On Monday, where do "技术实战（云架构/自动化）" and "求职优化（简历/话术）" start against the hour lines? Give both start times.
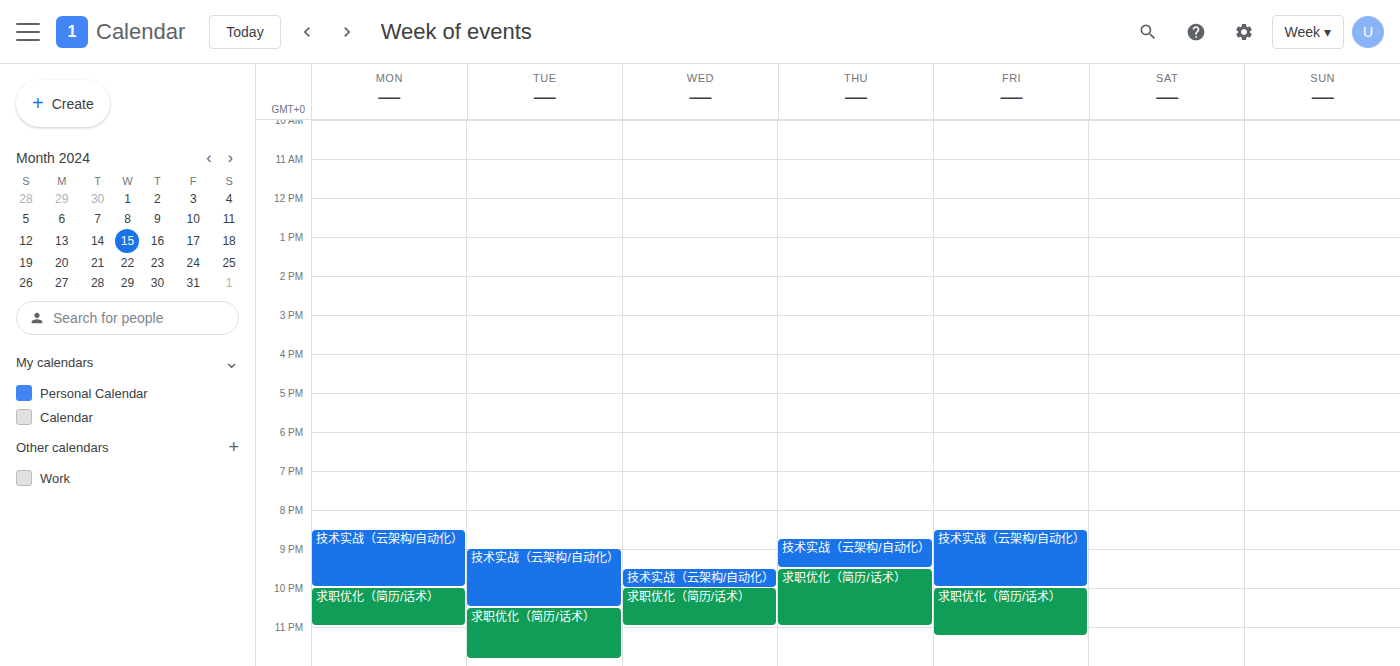
"技术实战（云架构/自动化）": 8:30 PM, halfway between the 8 PM and 9 PM lines. "求职优化（简历/话术）": 10:00 PM, exactly on the 10 PM line.